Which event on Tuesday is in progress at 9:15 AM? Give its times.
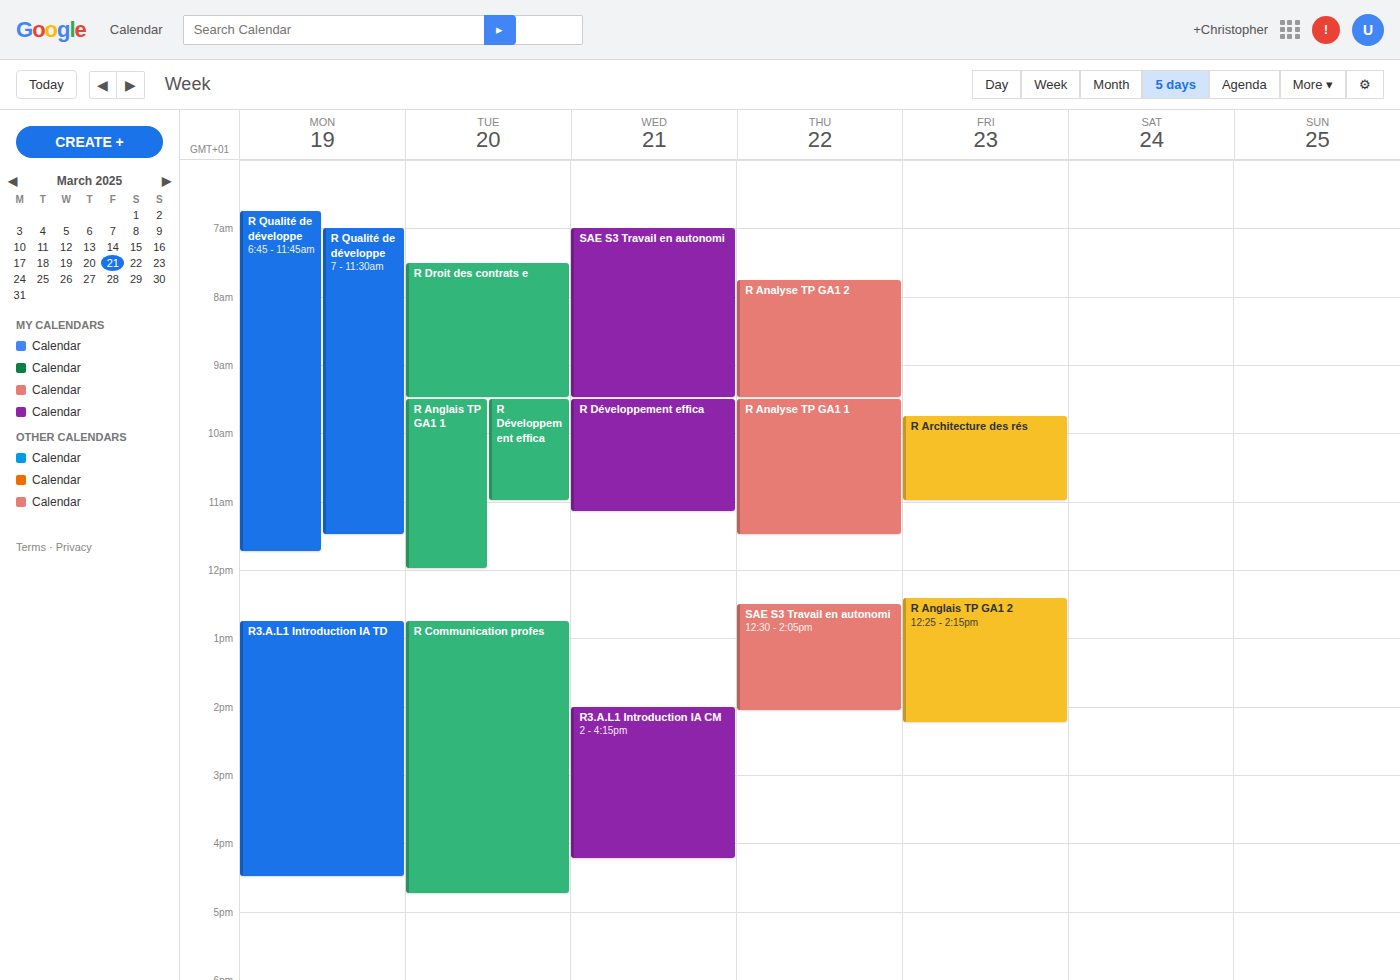
"R Droit des contrats e", 7:30 AM to 9:30 AM